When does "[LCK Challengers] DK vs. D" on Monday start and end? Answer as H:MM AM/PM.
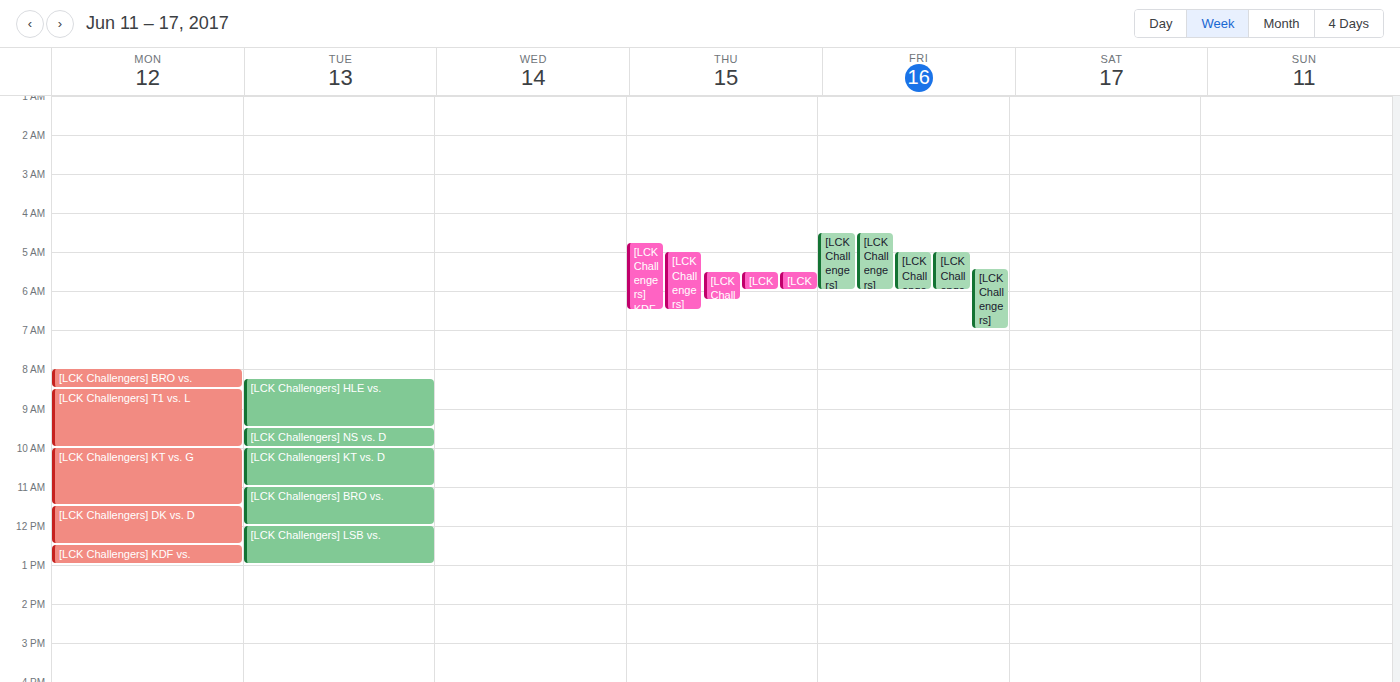
11:30 AM to 12:30 PM